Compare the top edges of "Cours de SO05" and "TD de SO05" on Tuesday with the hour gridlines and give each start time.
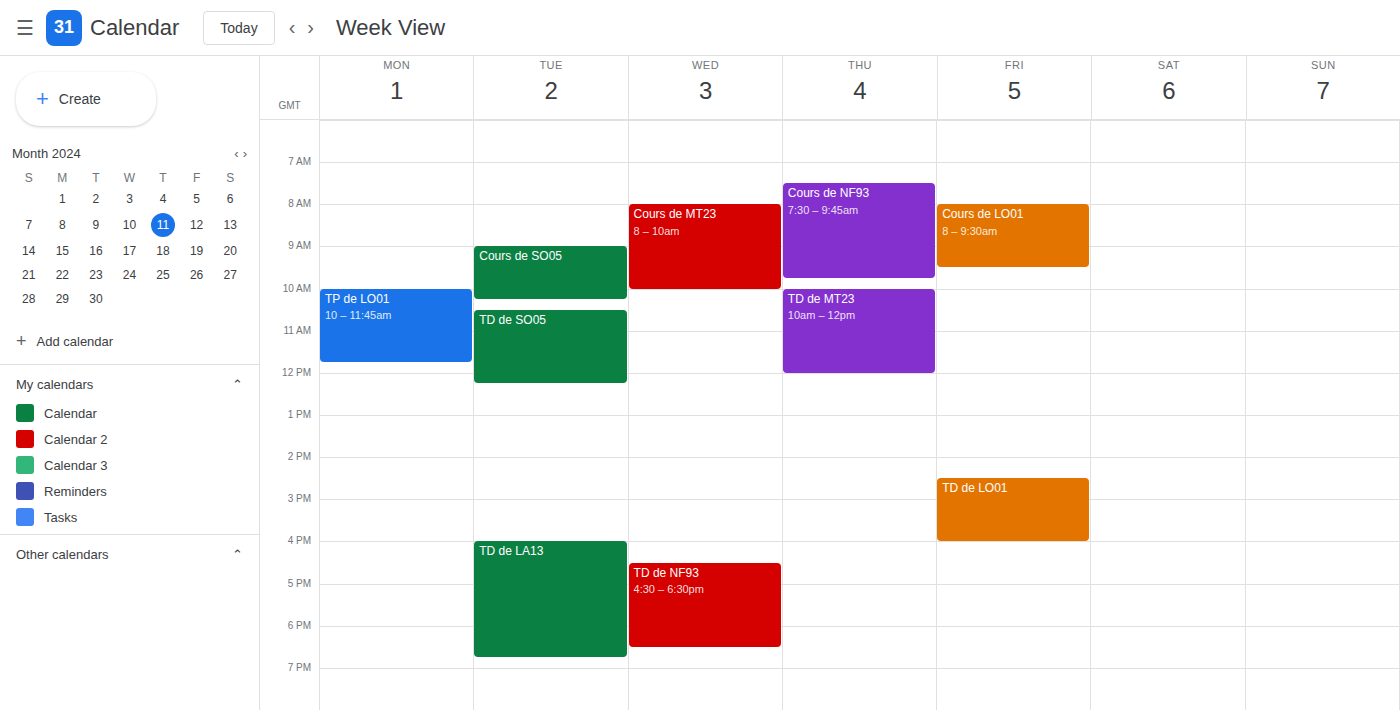
"Cours de SO05": 9:00 AM, exactly on the 9 AM line. "TD de SO05": 10:30 AM, halfway between the 10 AM and 11 AM lines.